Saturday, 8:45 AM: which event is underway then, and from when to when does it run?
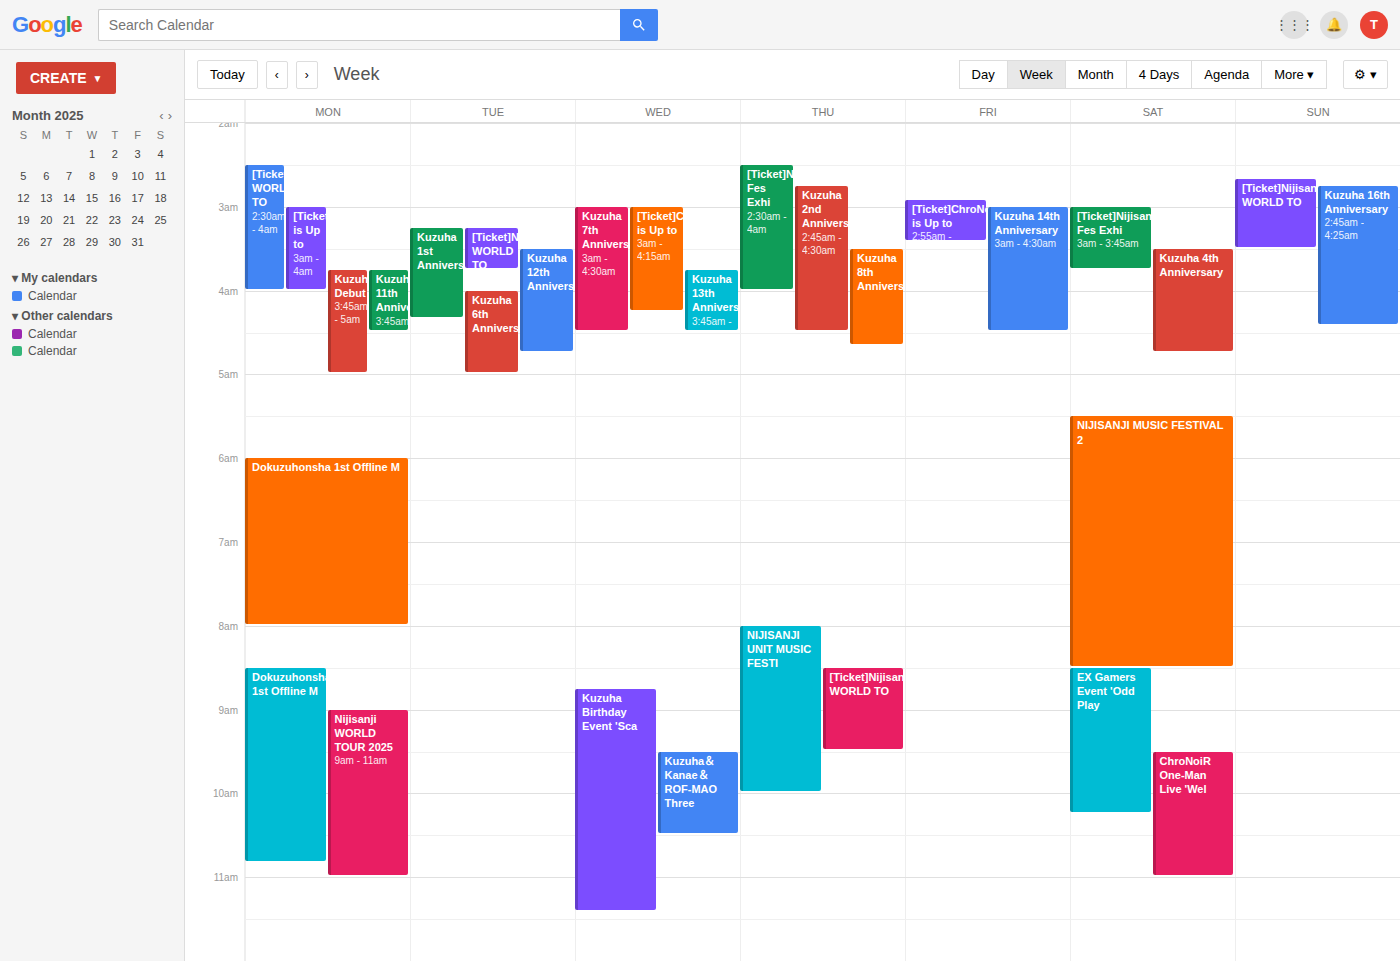
"EX Gamers Event 'Odd Play", 8:30 AM to 10:15 AM